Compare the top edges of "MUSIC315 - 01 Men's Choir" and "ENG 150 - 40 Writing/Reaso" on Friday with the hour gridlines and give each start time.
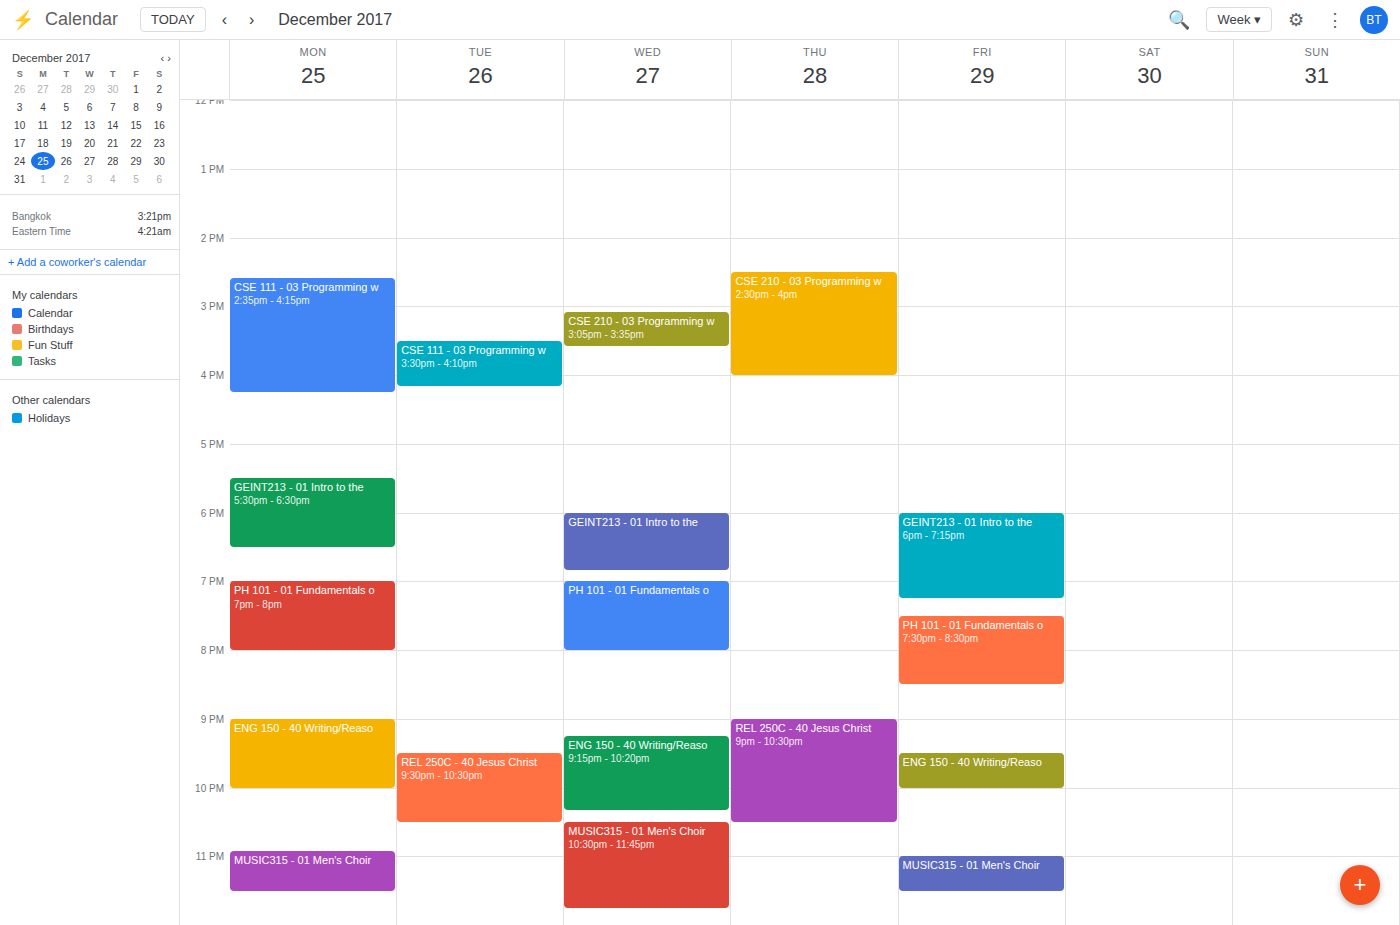
"MUSIC315 - 01 Men's Choir": 23:00, exactly on the 23:00 line. "ENG 150 - 40 Writing/Reaso": 21:30, halfway between the 21:00 and 22:00 lines.